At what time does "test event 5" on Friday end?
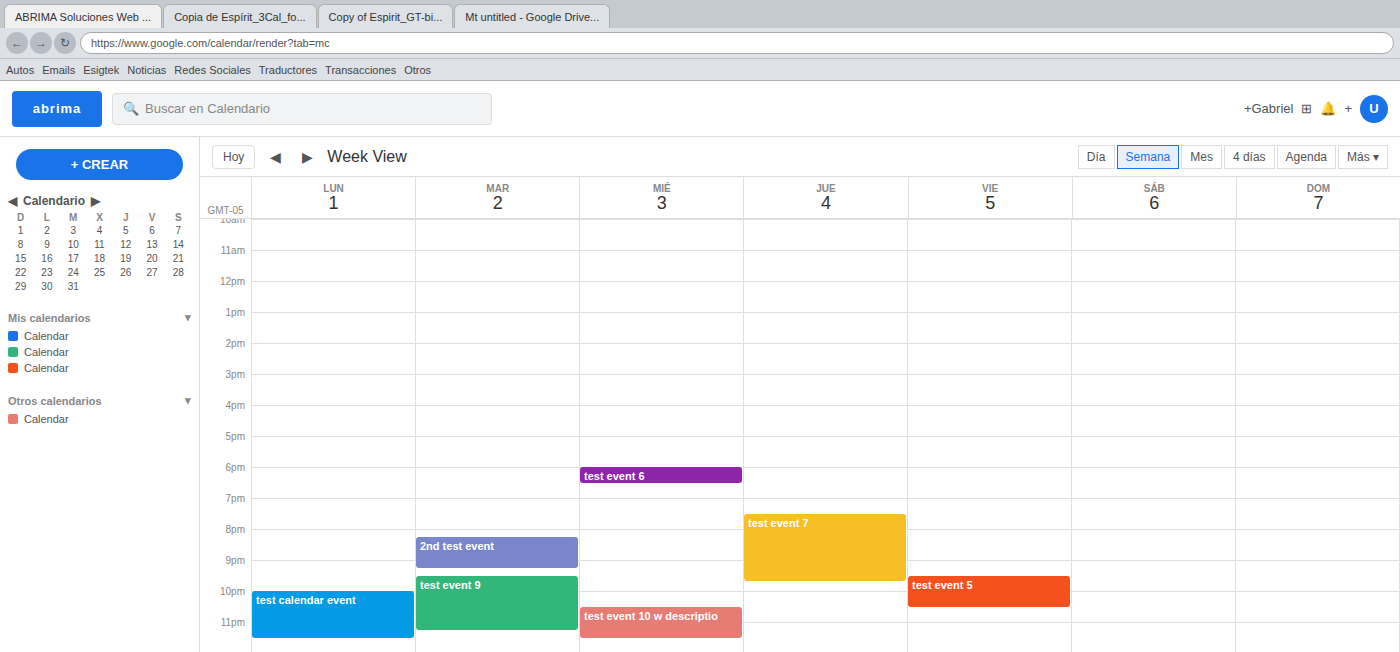
10:30 PM